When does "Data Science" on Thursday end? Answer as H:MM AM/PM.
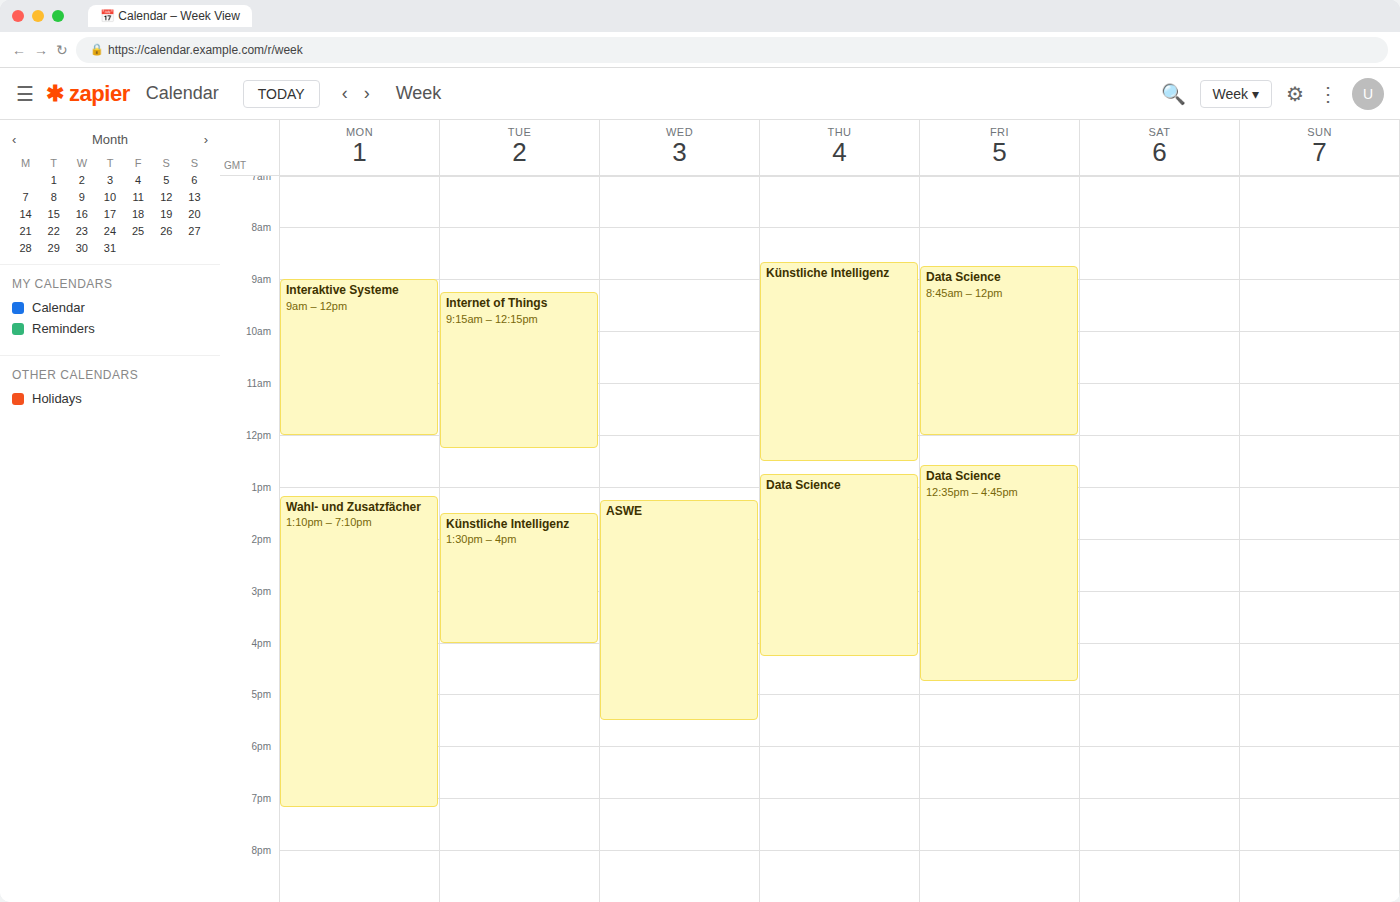
4:15 PM